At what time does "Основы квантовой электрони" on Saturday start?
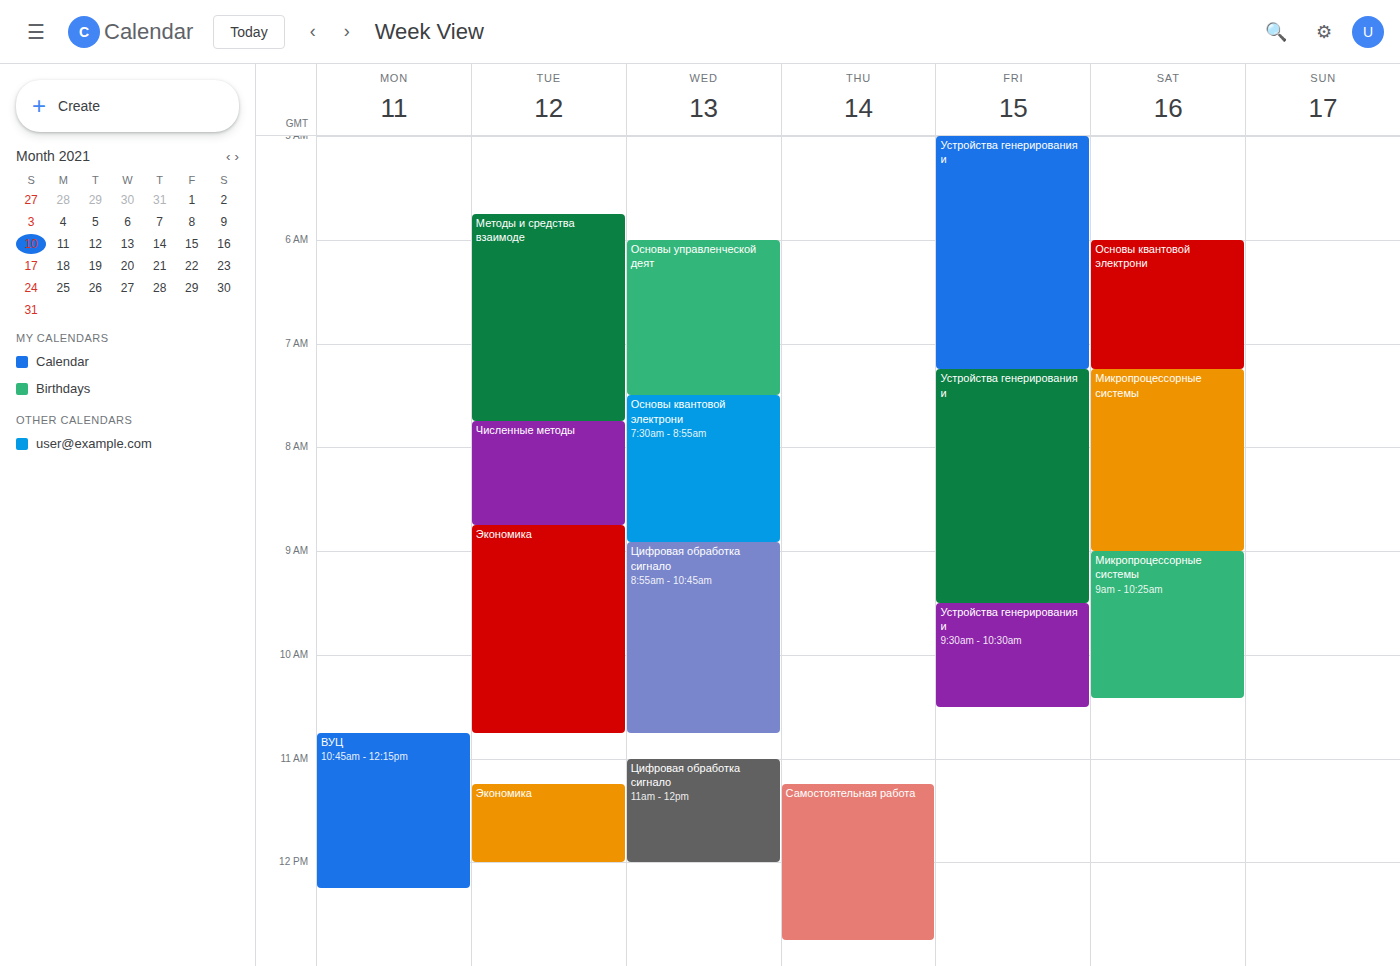
6:00 AM